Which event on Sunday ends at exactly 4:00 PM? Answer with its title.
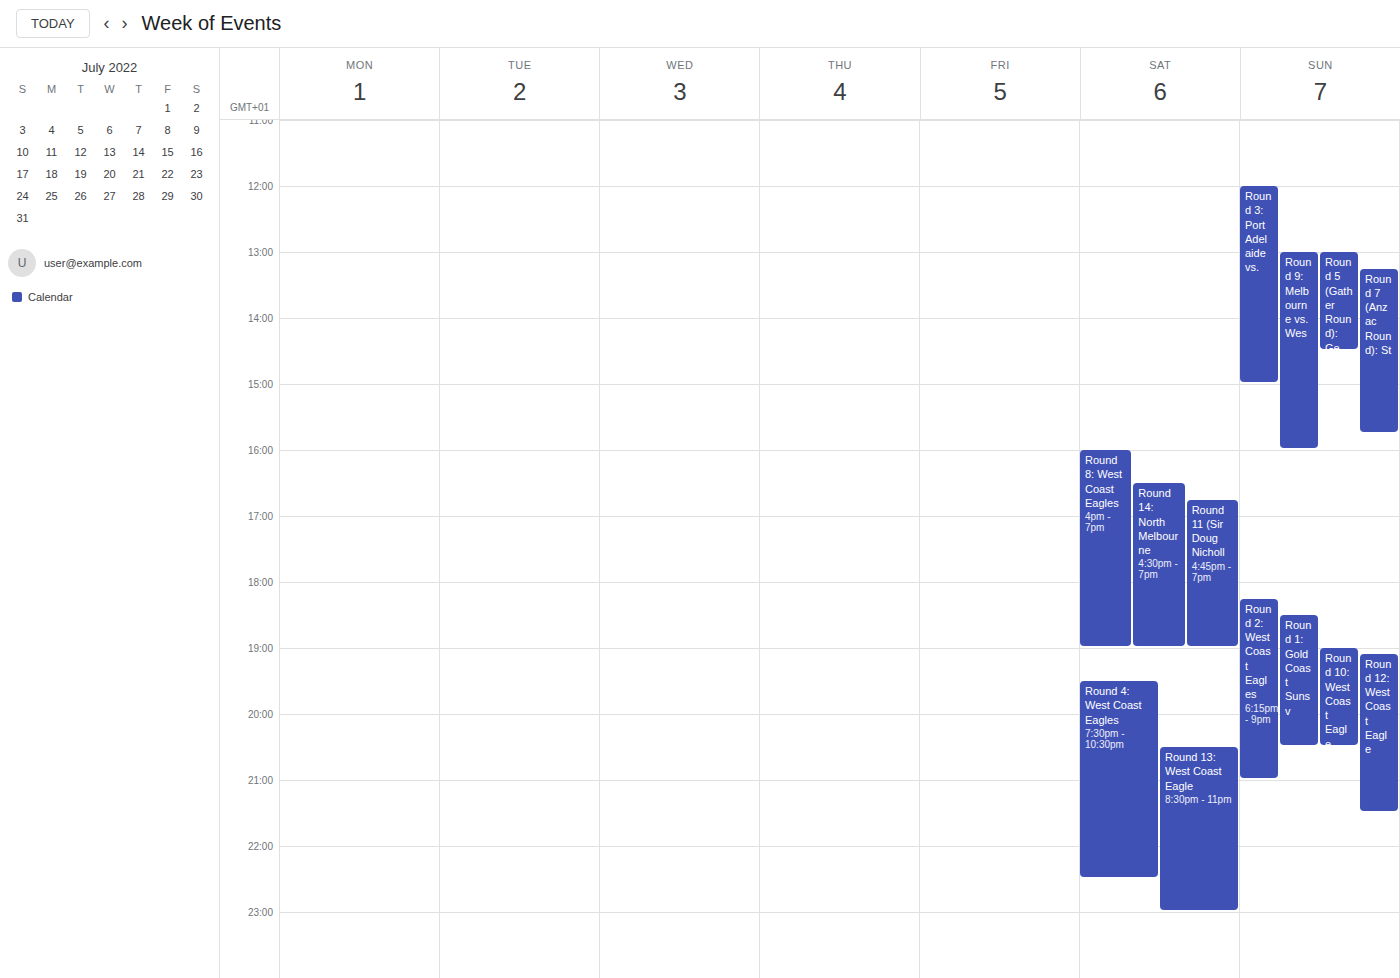
"Round 9: Melbourne vs. Wes"